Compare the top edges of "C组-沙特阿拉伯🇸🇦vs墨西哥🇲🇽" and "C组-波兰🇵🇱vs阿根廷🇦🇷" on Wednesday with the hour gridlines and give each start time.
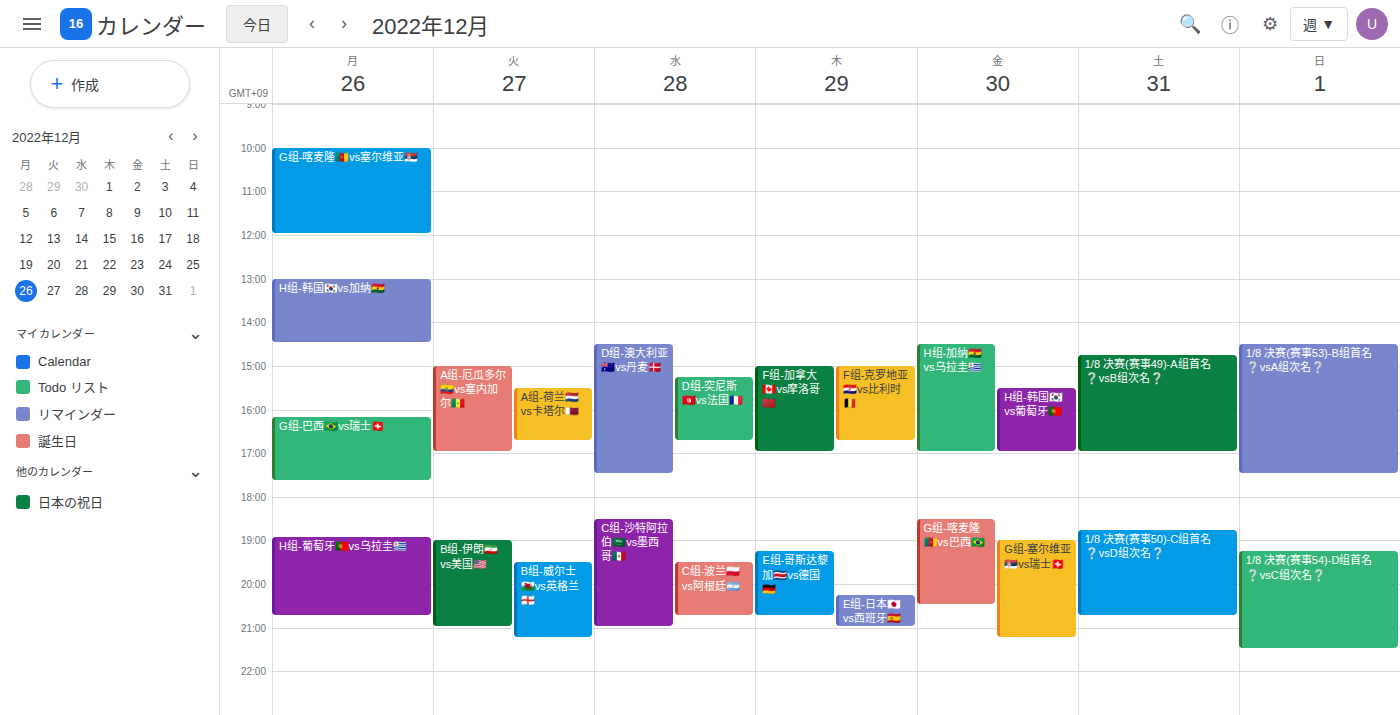
"C组-沙特阿拉伯🇸🇦vs墨西哥🇲🇽": 6:30 PM, halfway between the 6 PM and 7 PM lines. "C组-波兰🇵🇱vs阿根廷🇦🇷": 7:30 PM, halfway between the 7 PM and 8 PM lines.